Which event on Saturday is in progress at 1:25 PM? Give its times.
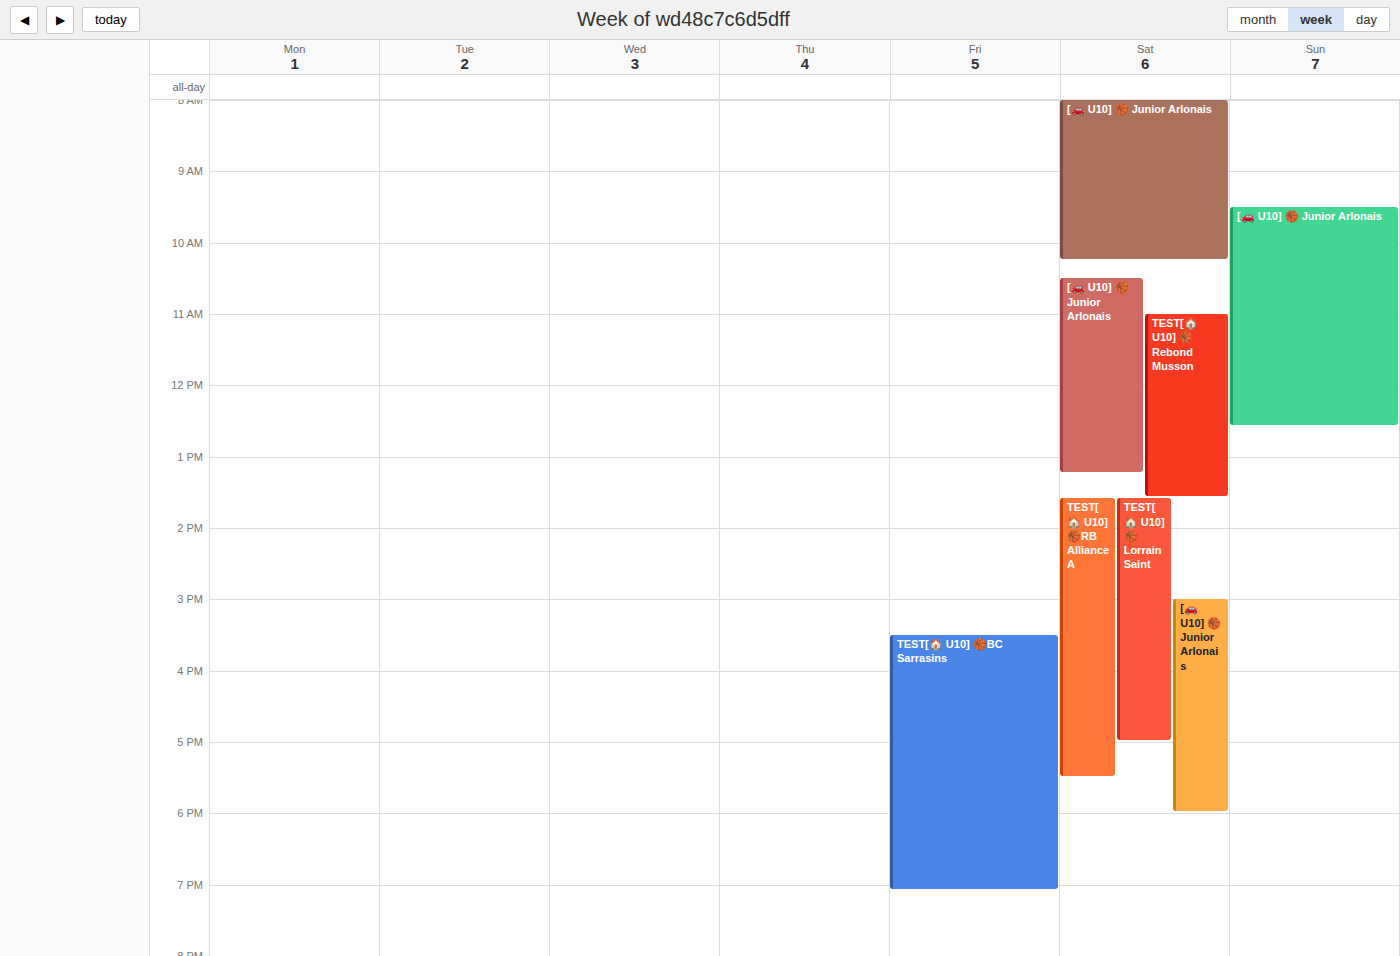
"TEST[🏠 U10] 🏀Rebond Musson", 11:00 AM to 1:35 PM